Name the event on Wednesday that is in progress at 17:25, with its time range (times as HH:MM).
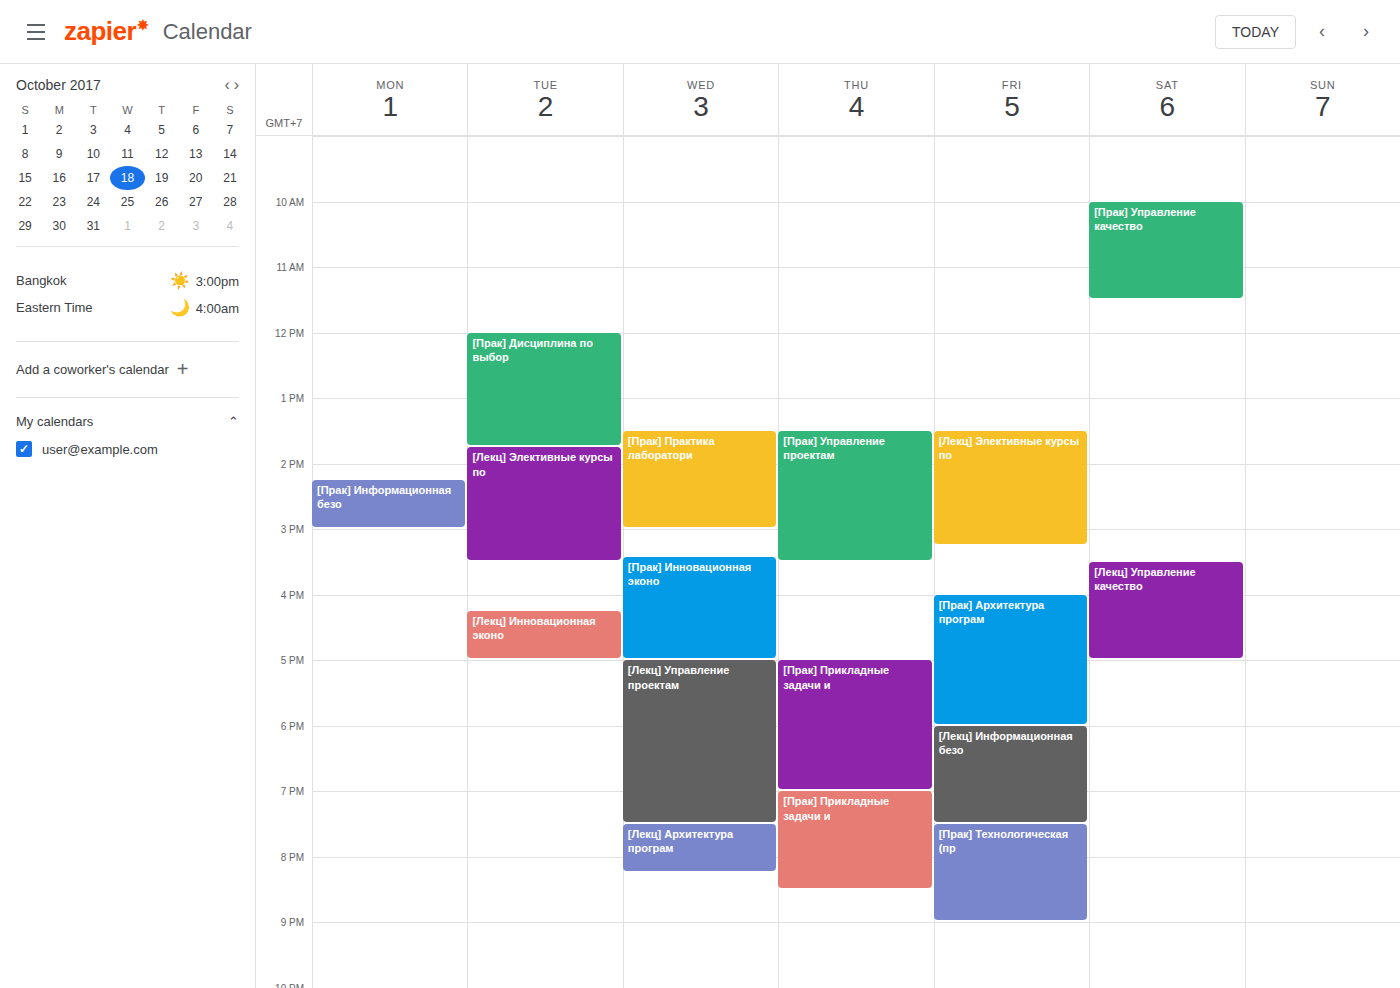
"[Лекц] Управление проектам", 17:00 to 19:30